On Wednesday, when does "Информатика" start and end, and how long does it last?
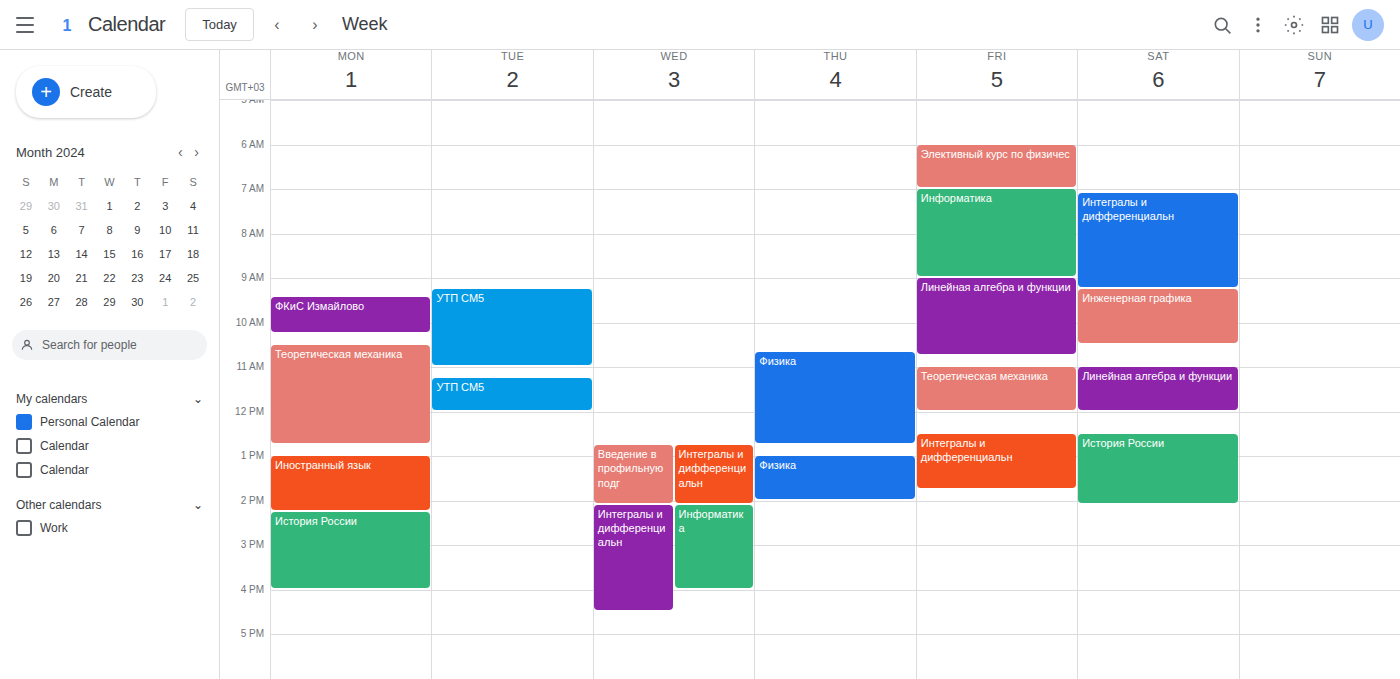
2:05 PM to 4:00 PM, 1 hour 55 minutes